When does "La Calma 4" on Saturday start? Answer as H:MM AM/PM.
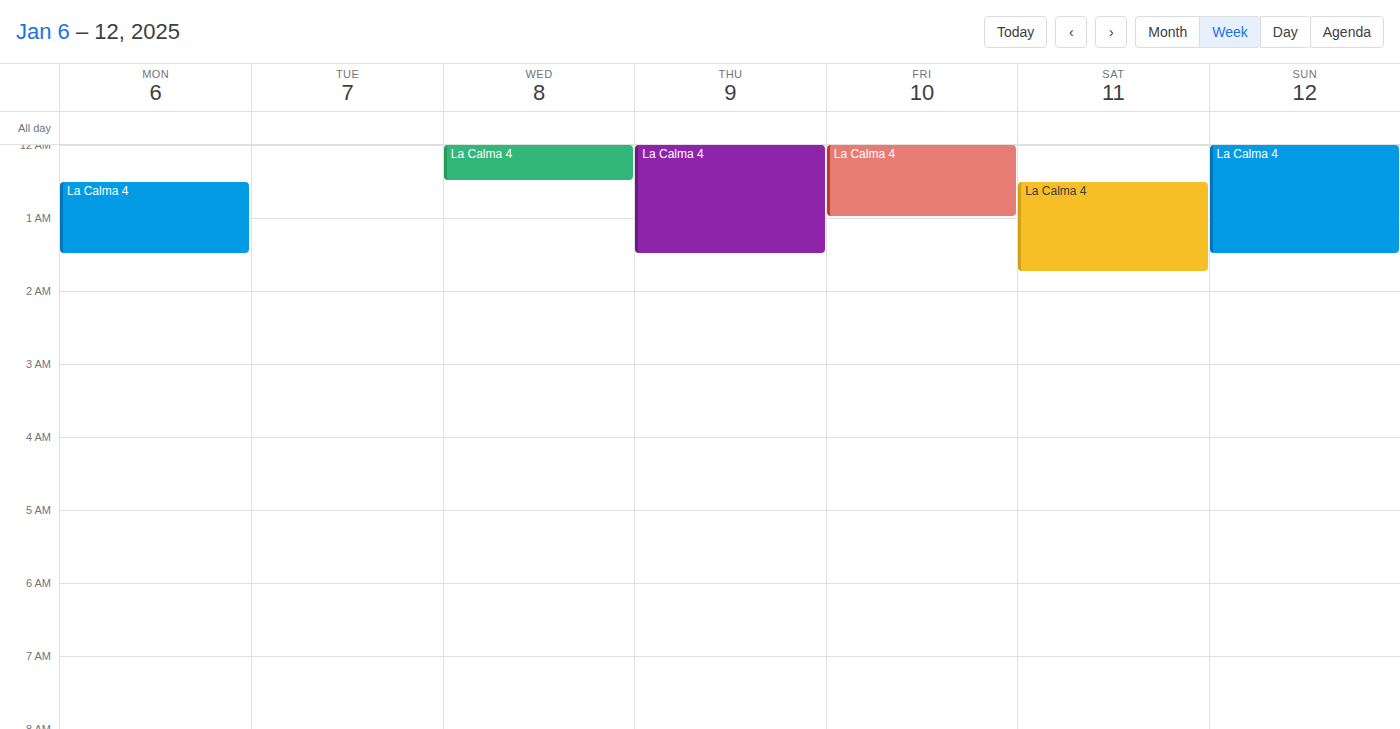
12:30 AM